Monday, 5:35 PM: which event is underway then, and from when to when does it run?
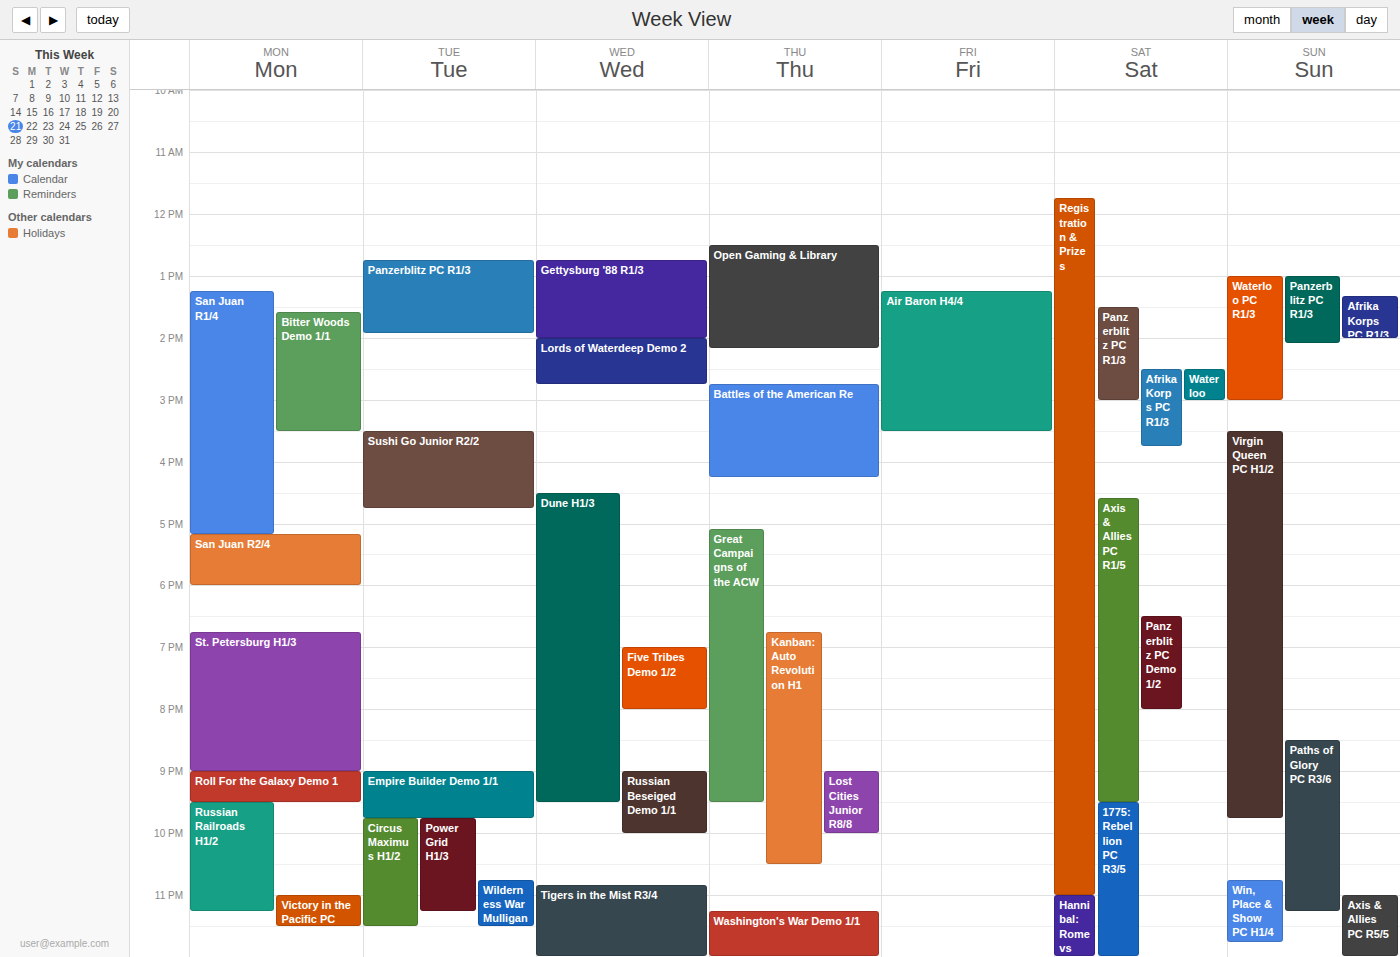
"San Juan R2/4", 5:10 PM to 6:00 PM